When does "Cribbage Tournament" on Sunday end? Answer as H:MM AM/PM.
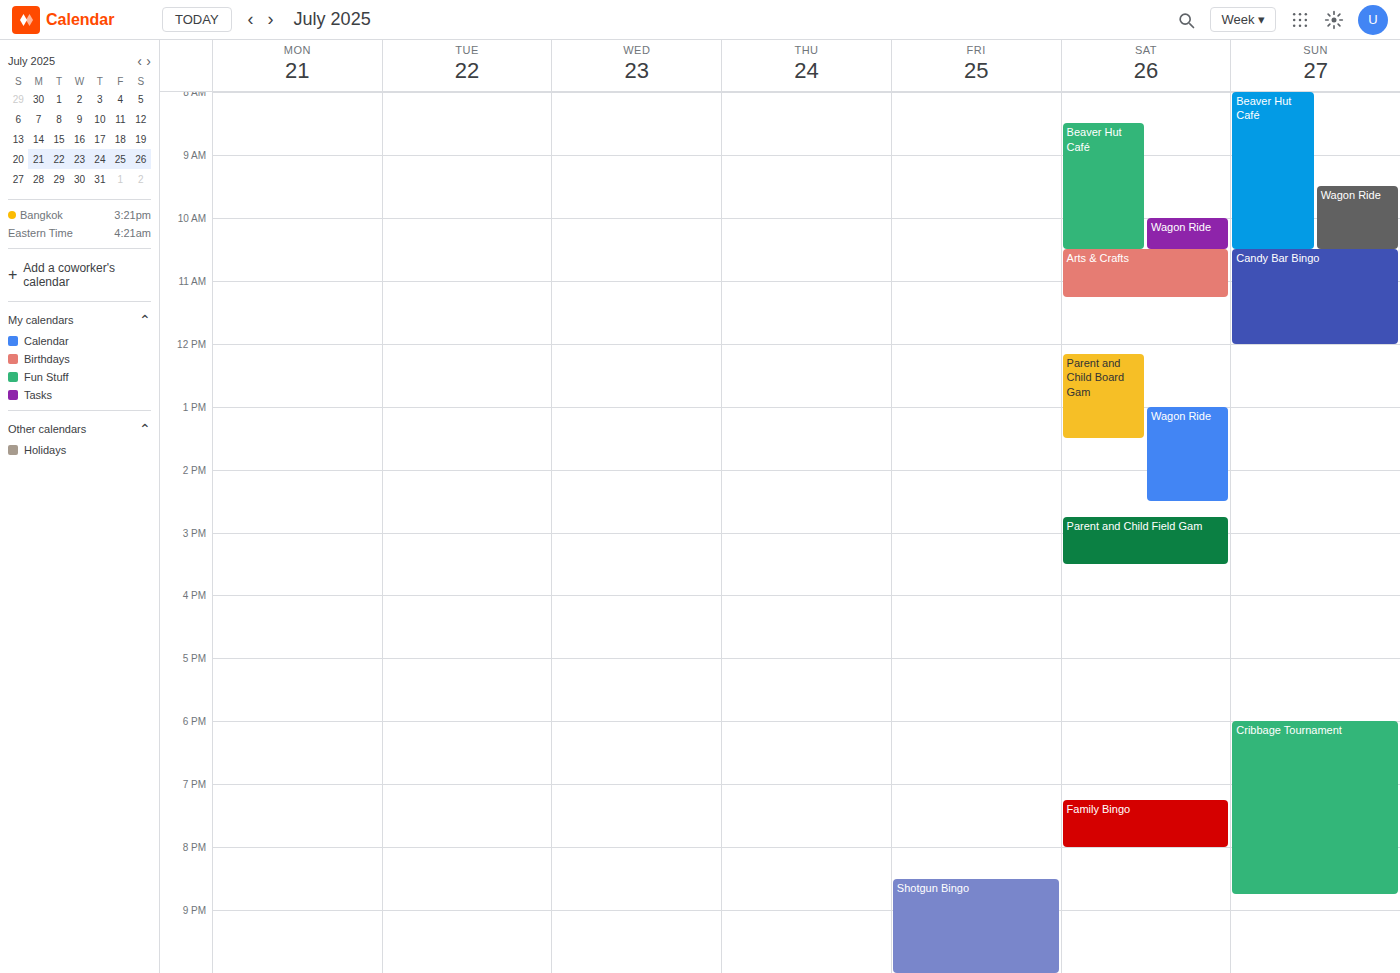
8:45 PM